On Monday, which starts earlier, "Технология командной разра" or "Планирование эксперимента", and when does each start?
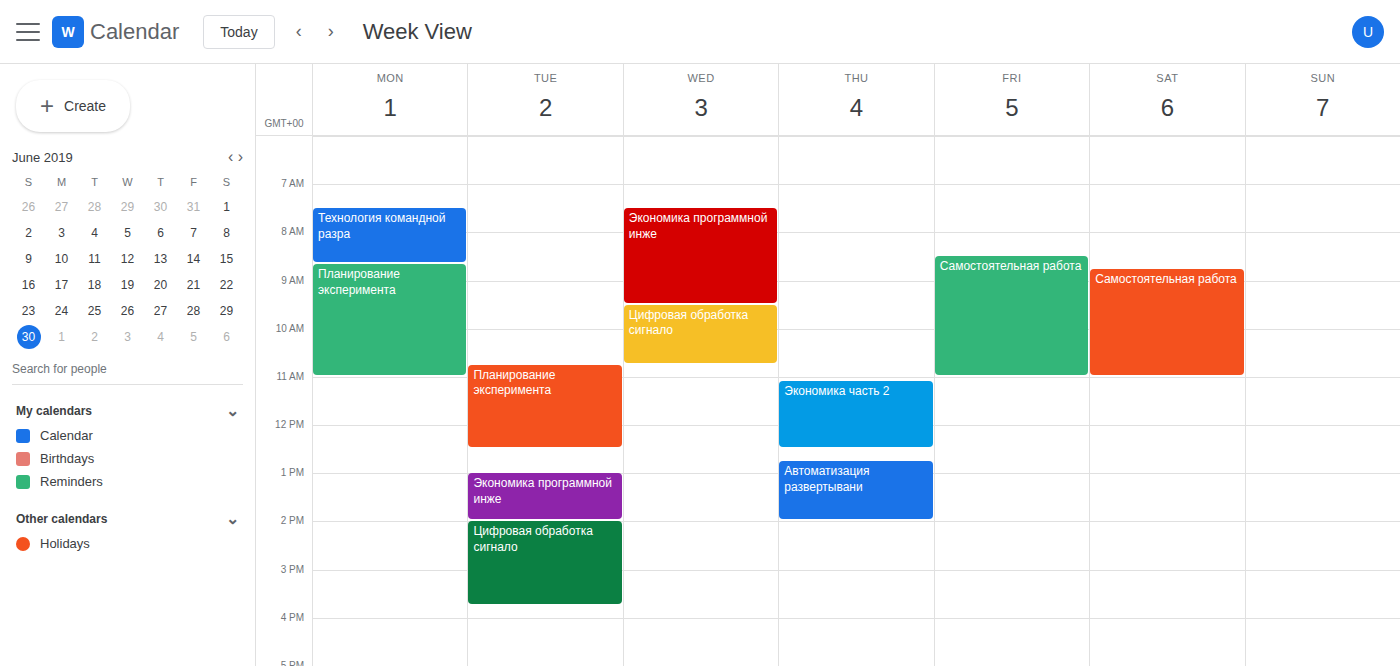
"Технология командной разра" 7:30 AM; "Планирование эксперимента" 8:40 AM.